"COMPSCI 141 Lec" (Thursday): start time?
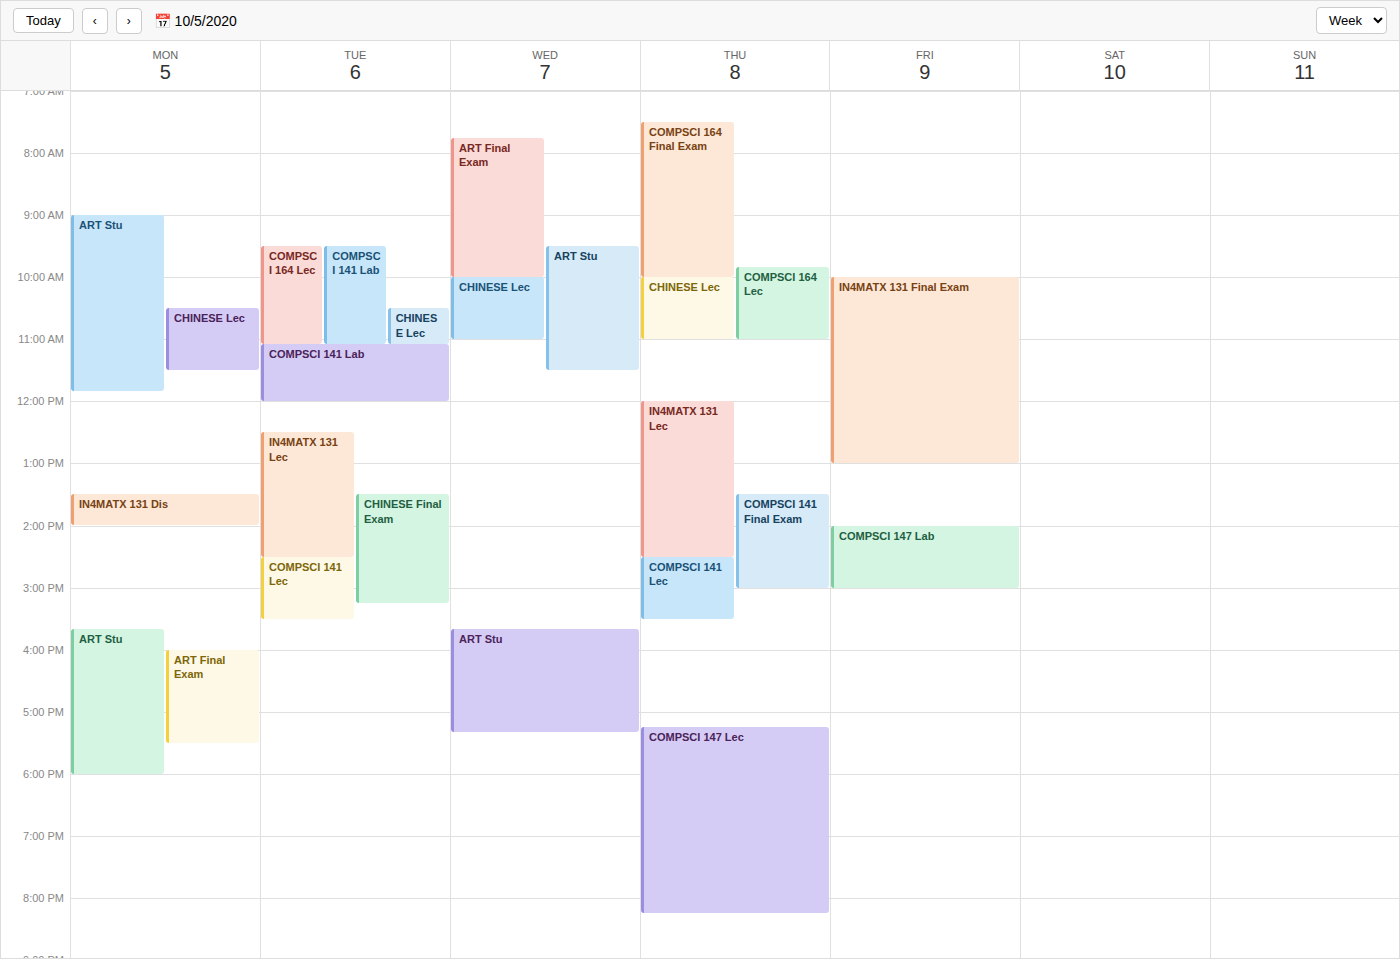
2:30 PM